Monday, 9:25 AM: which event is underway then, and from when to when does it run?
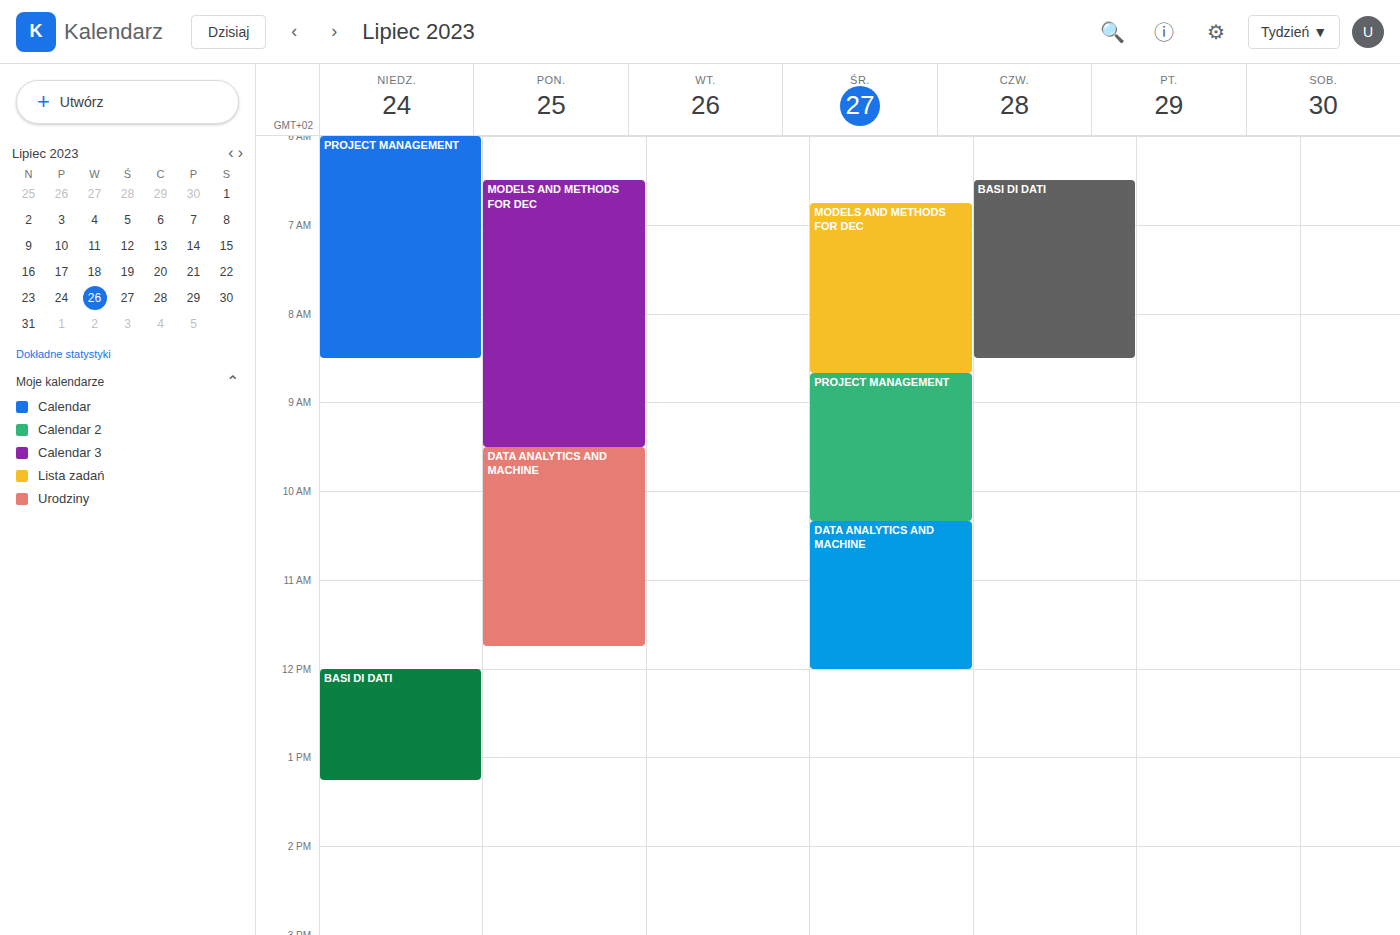
"MODELS AND METHODS FOR DEC", 6:30 AM to 9:30 AM